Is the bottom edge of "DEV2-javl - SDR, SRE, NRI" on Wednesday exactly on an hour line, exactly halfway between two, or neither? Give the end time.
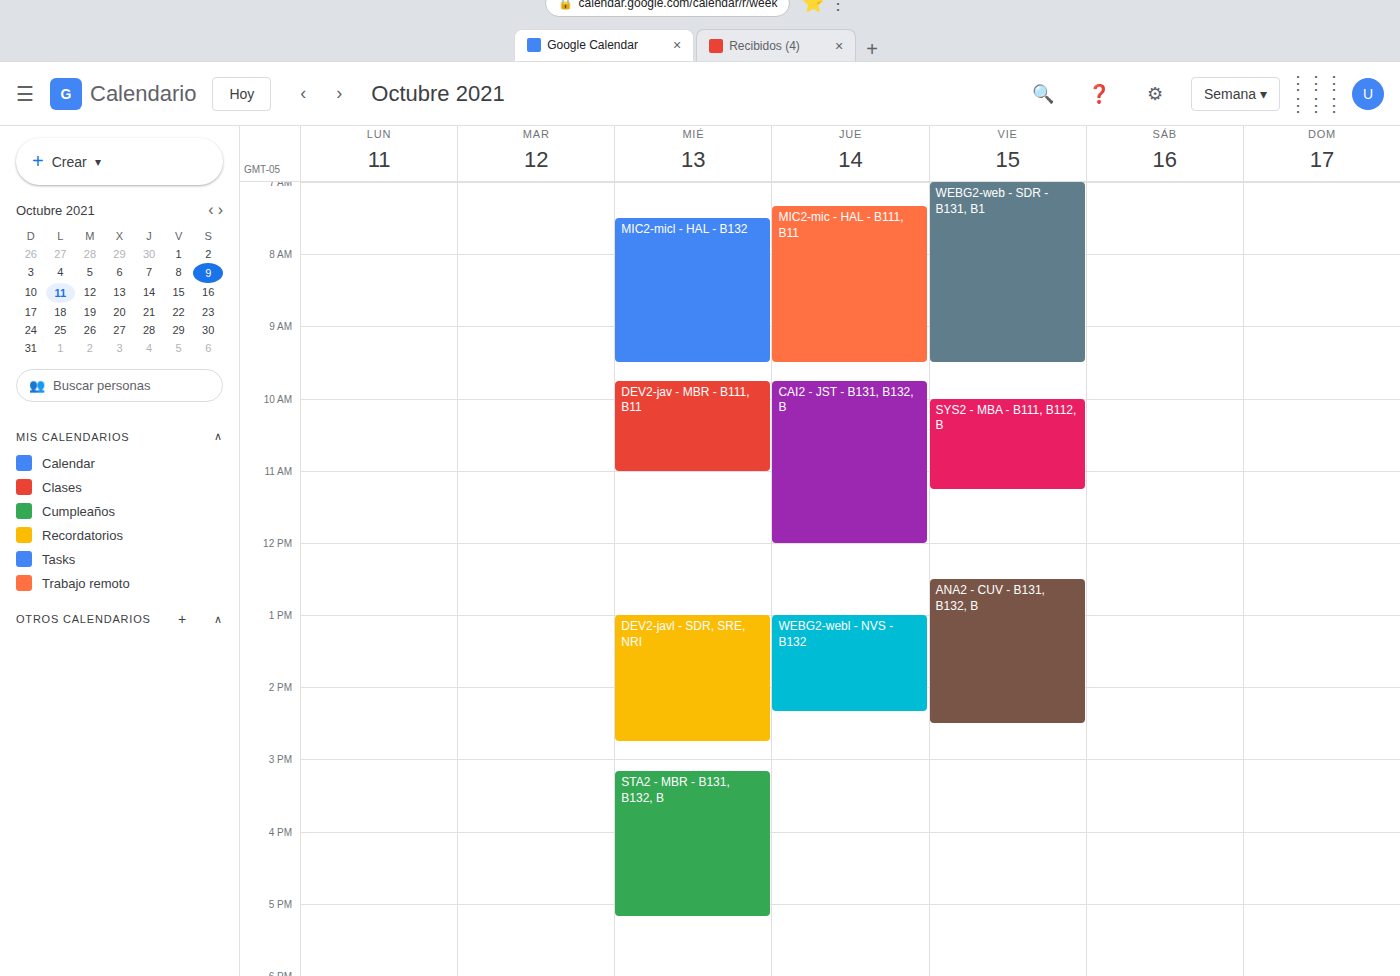
2:45 PM -- neither: three quarters of the way from the 2 PM line to the 3 PM line.